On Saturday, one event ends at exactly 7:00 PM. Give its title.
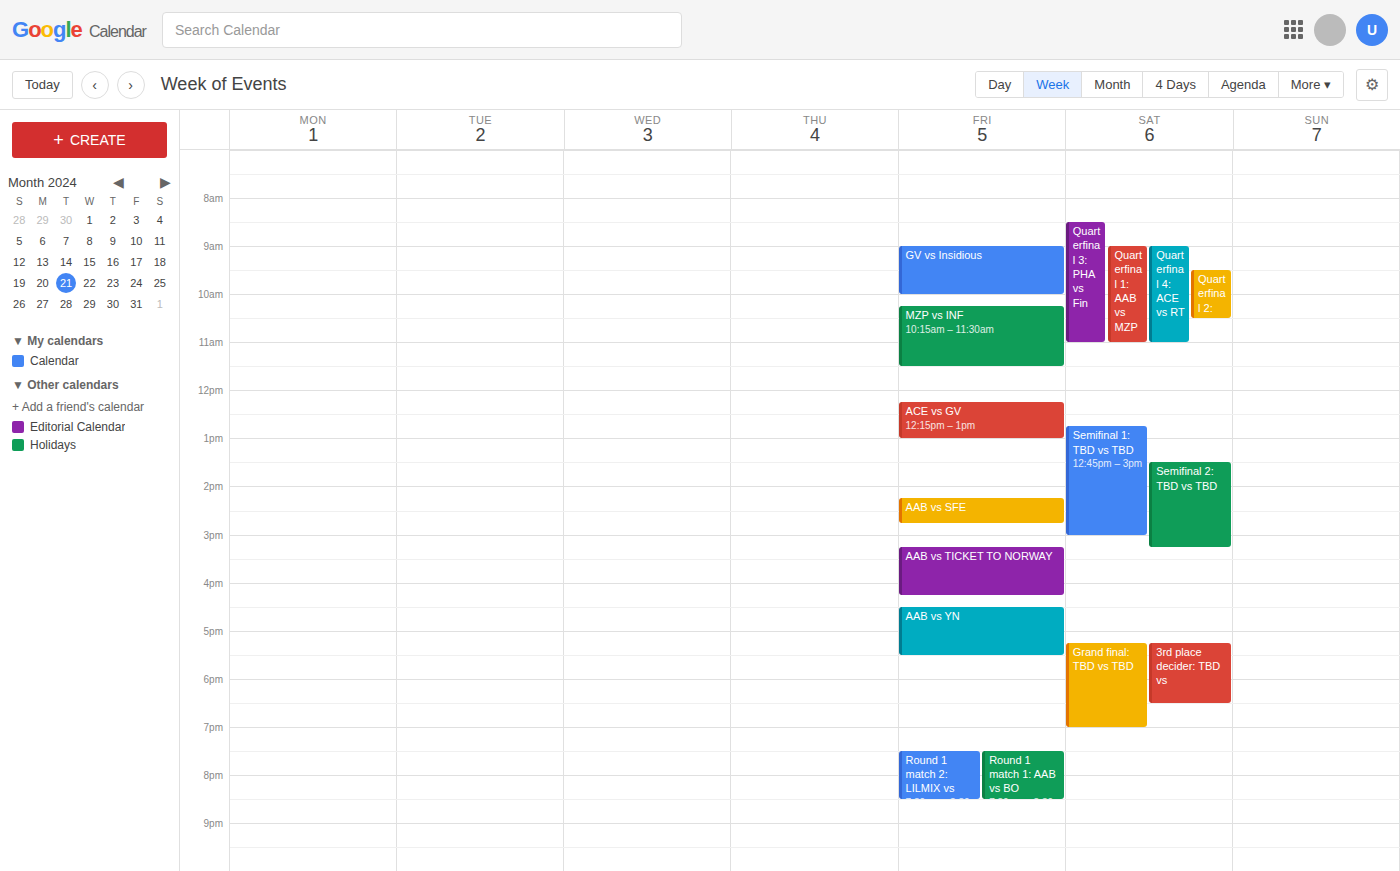
"Grand final: TBD vs TBD"